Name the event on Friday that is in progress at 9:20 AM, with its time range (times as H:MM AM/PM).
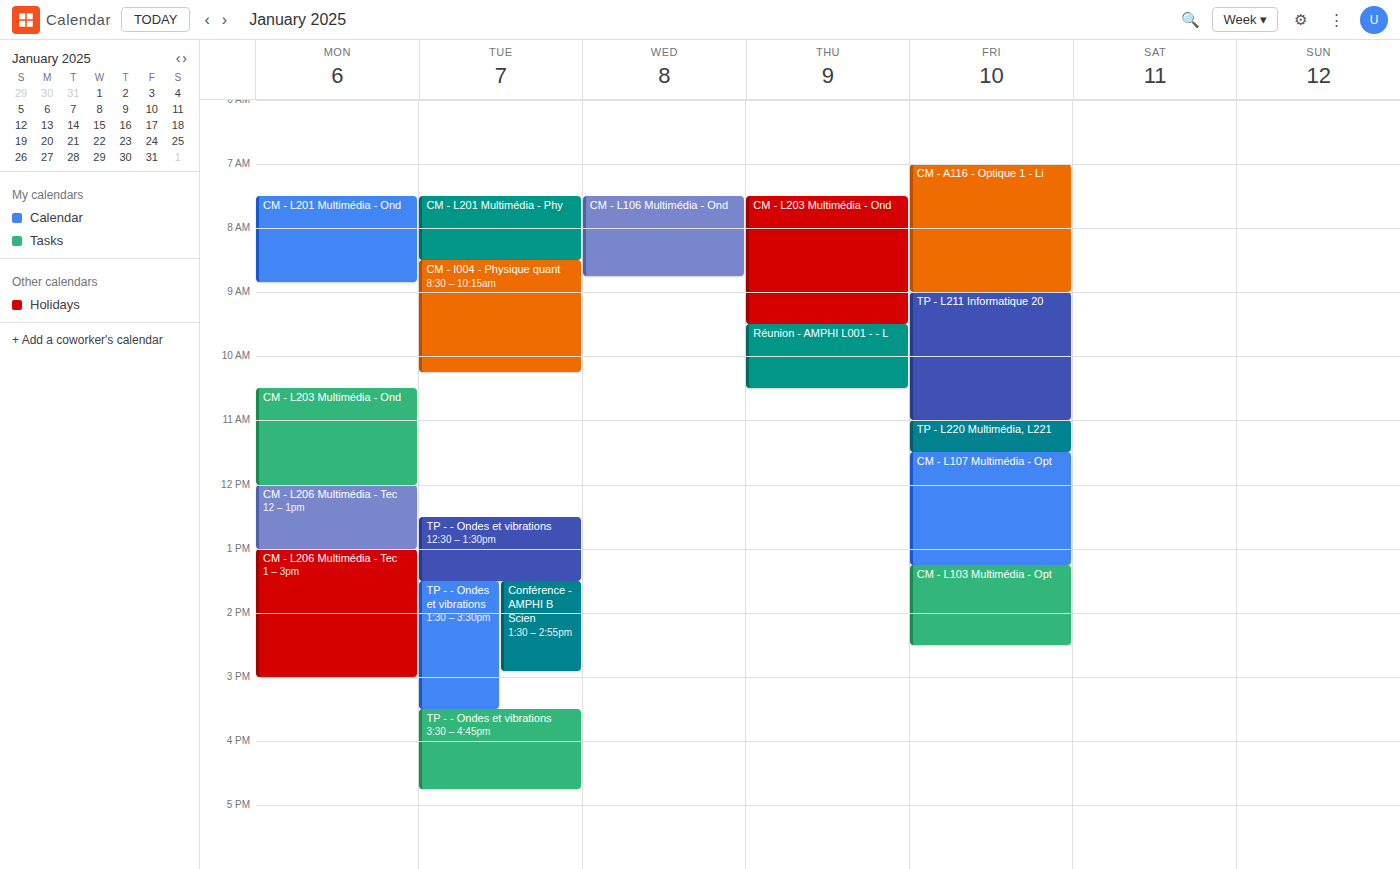
"TP - L211 Informatique 20", 9:00 AM to 11:00 AM